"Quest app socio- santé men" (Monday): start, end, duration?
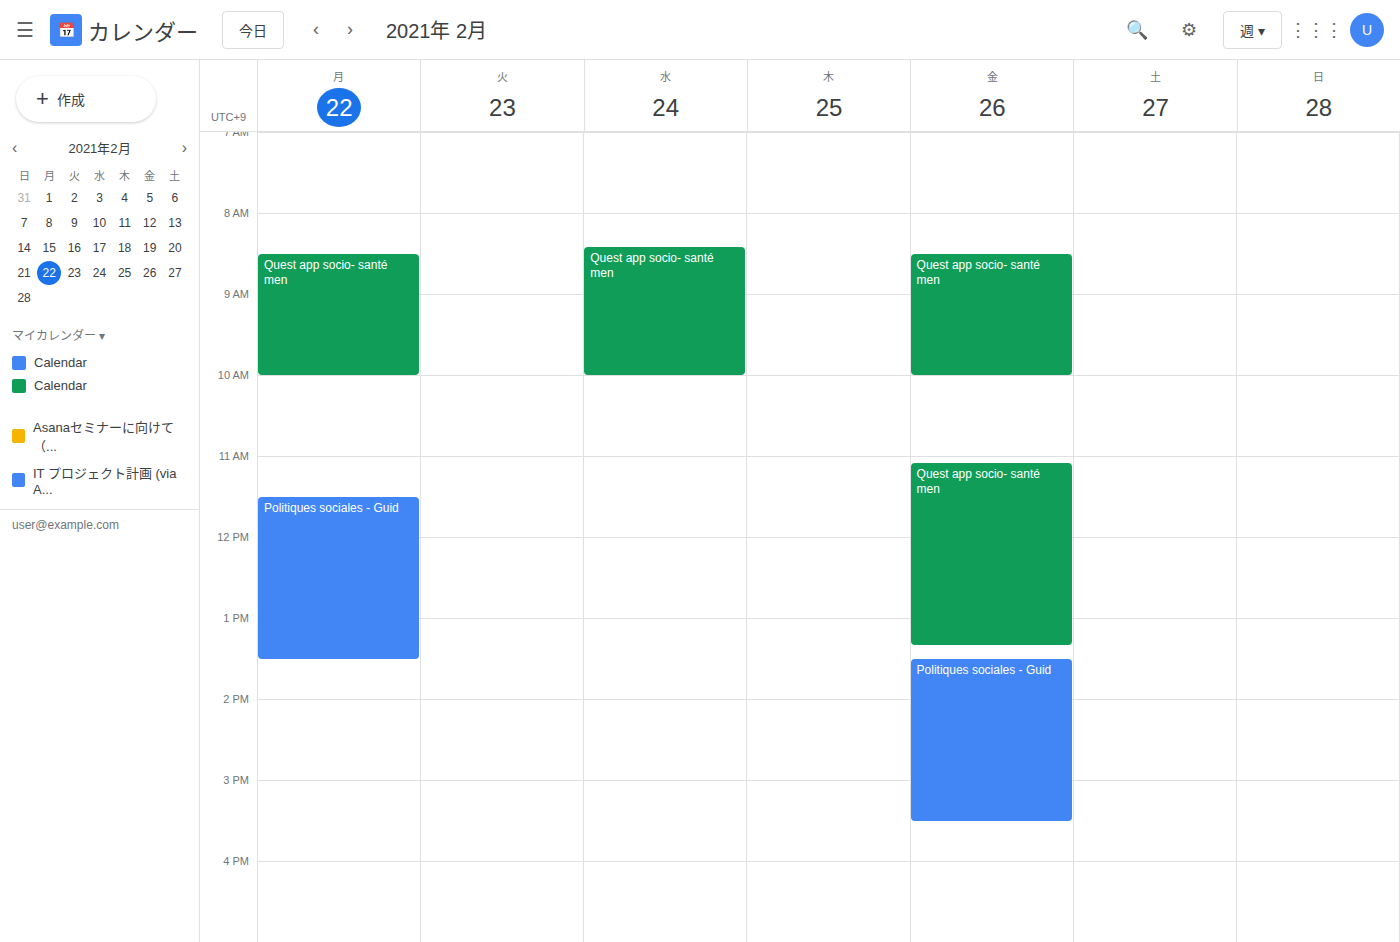
8:30 AM to 10:00 AM, 1 hour 30 minutes